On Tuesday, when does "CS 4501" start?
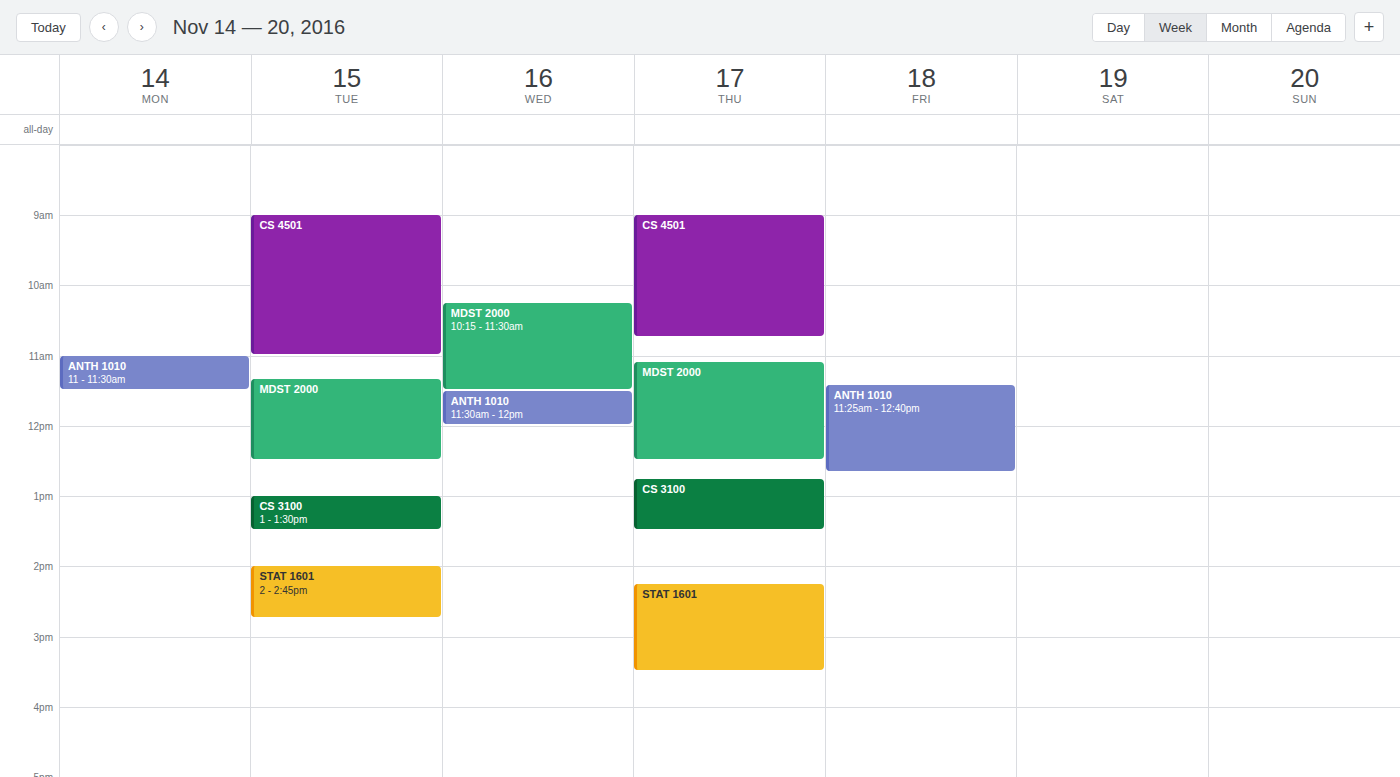
9:00 AM